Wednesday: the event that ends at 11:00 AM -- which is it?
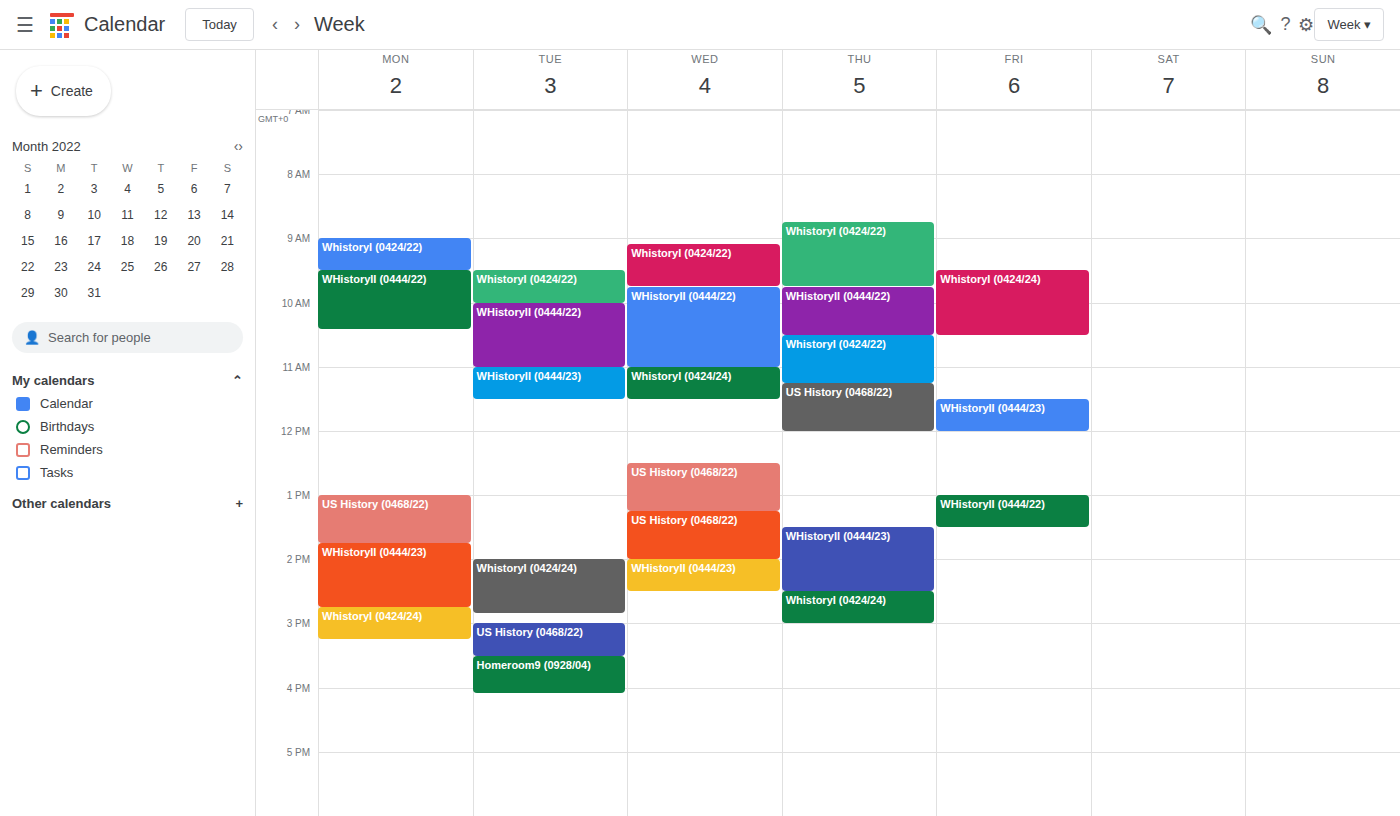
"WHistoryII (0444/22)"